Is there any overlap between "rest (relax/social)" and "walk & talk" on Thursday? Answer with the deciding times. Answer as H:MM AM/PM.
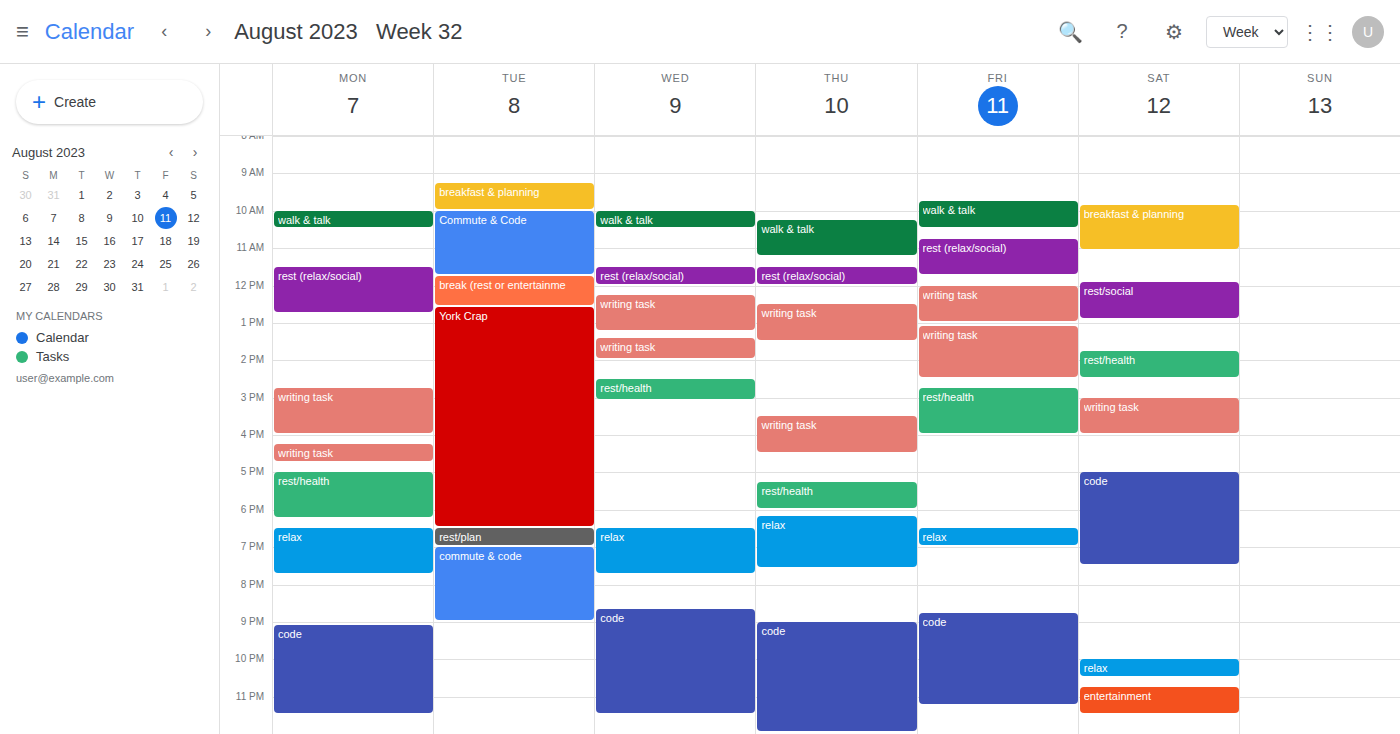
"walk & talk" ends at 11:15 AM and "rest (relax/social)" starts at 11:30 AM -- no overlap.